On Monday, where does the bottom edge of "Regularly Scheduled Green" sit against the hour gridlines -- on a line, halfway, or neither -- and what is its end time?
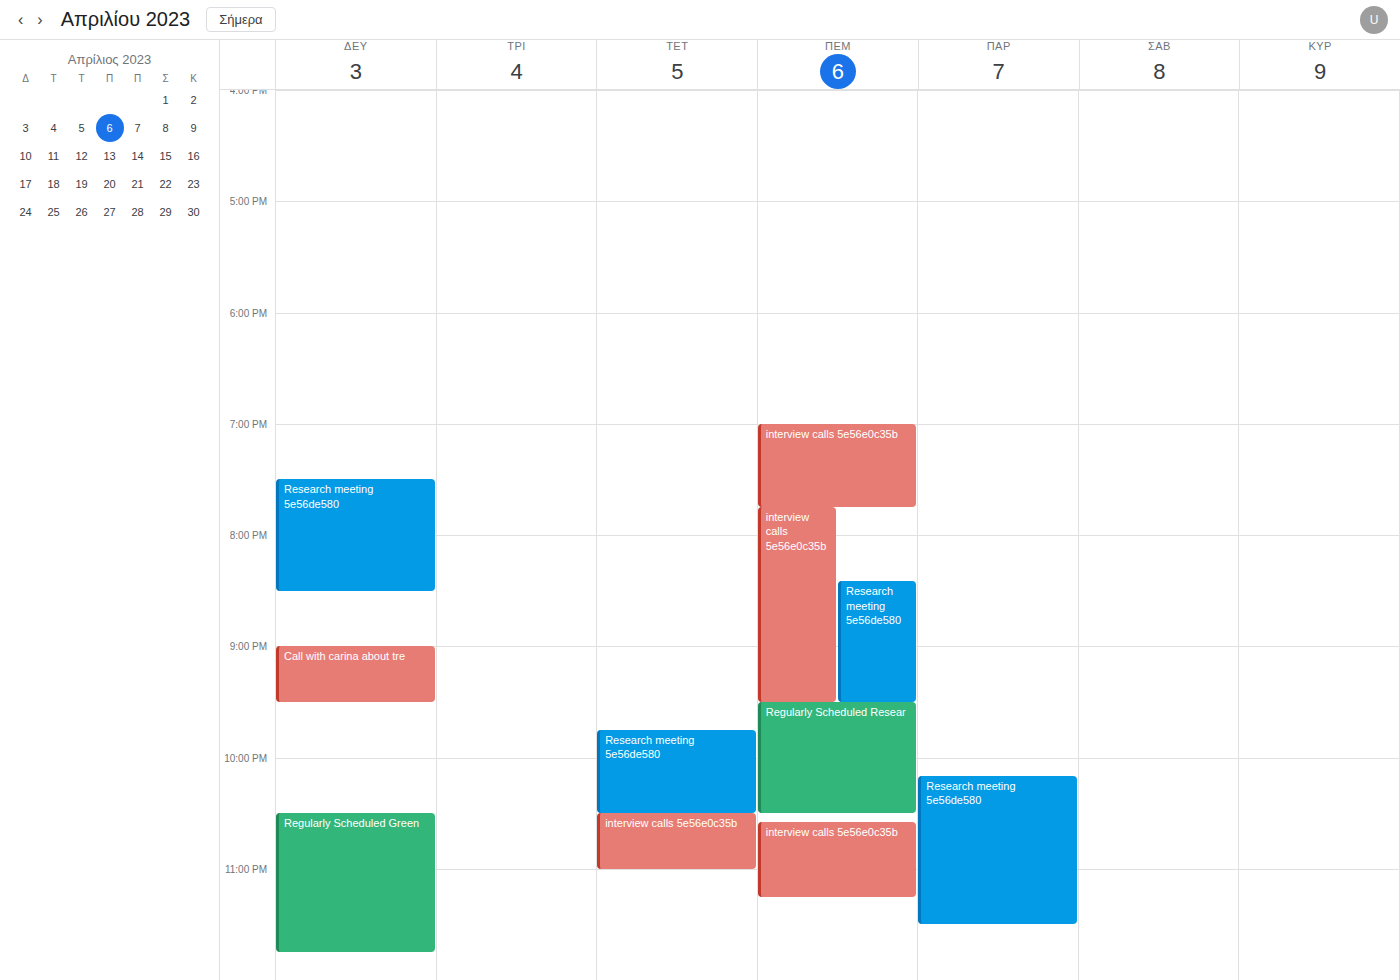
11:45 PM -- neither: three quarters of the way from the 11 PM line to the 12 AM line.